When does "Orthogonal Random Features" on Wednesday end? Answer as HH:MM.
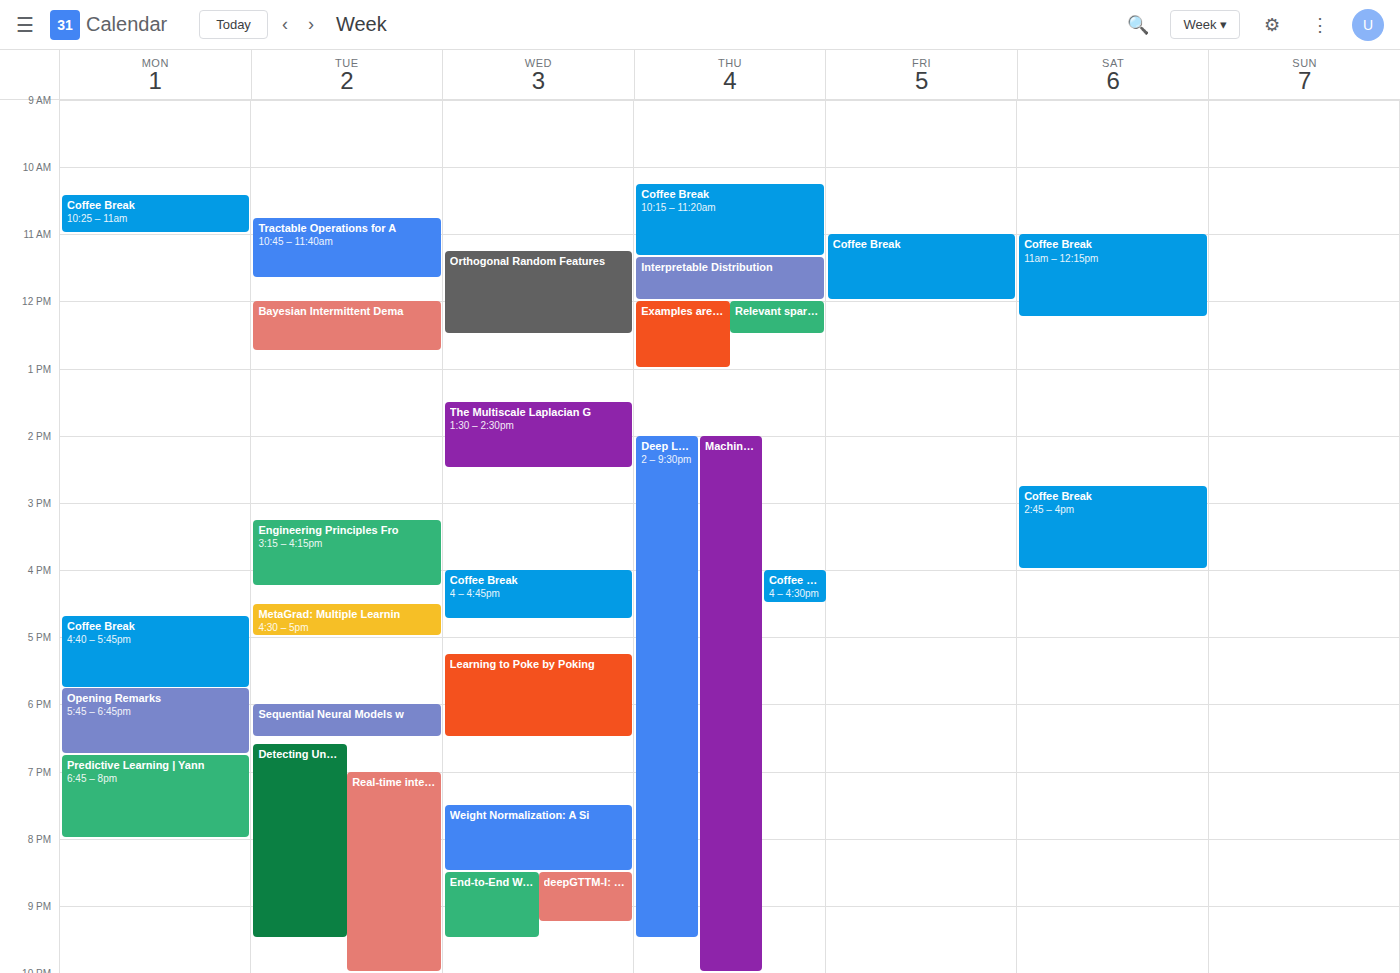
12:30